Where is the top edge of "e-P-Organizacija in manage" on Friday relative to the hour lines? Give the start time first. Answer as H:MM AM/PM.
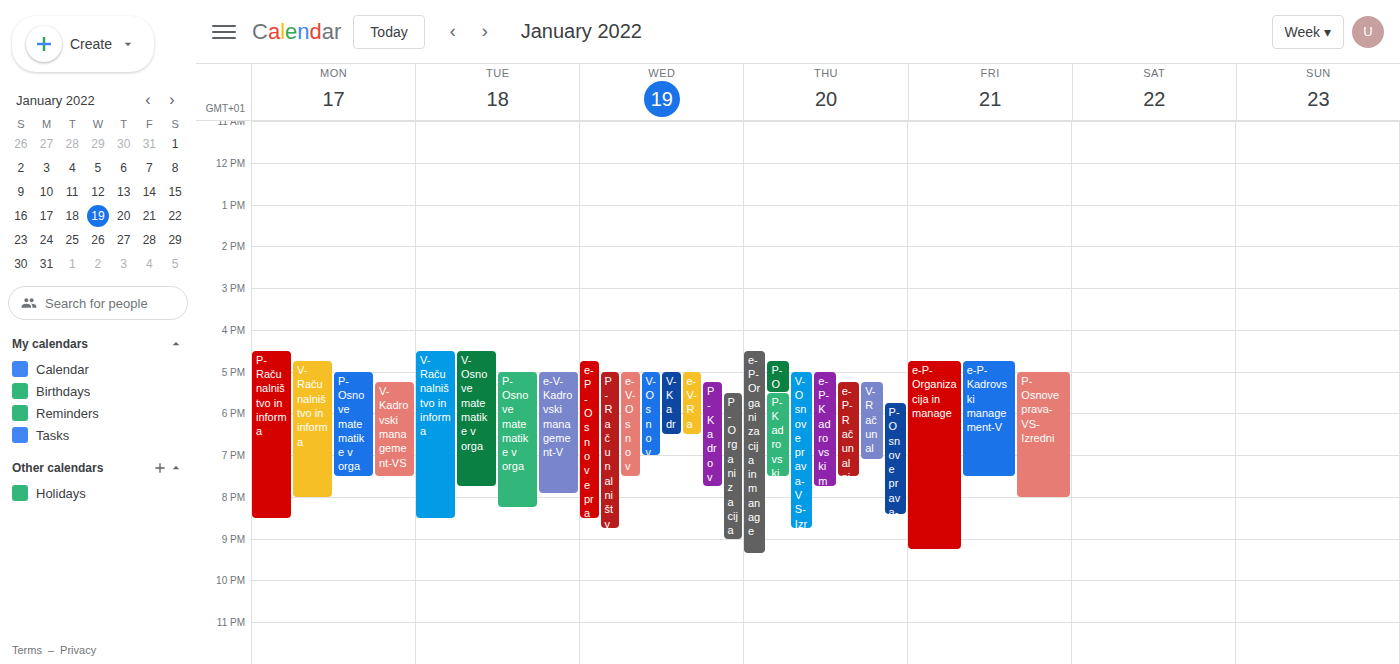
4:45 PM -- neither: three quarters of the way from the 4 PM line to the 5 PM line.